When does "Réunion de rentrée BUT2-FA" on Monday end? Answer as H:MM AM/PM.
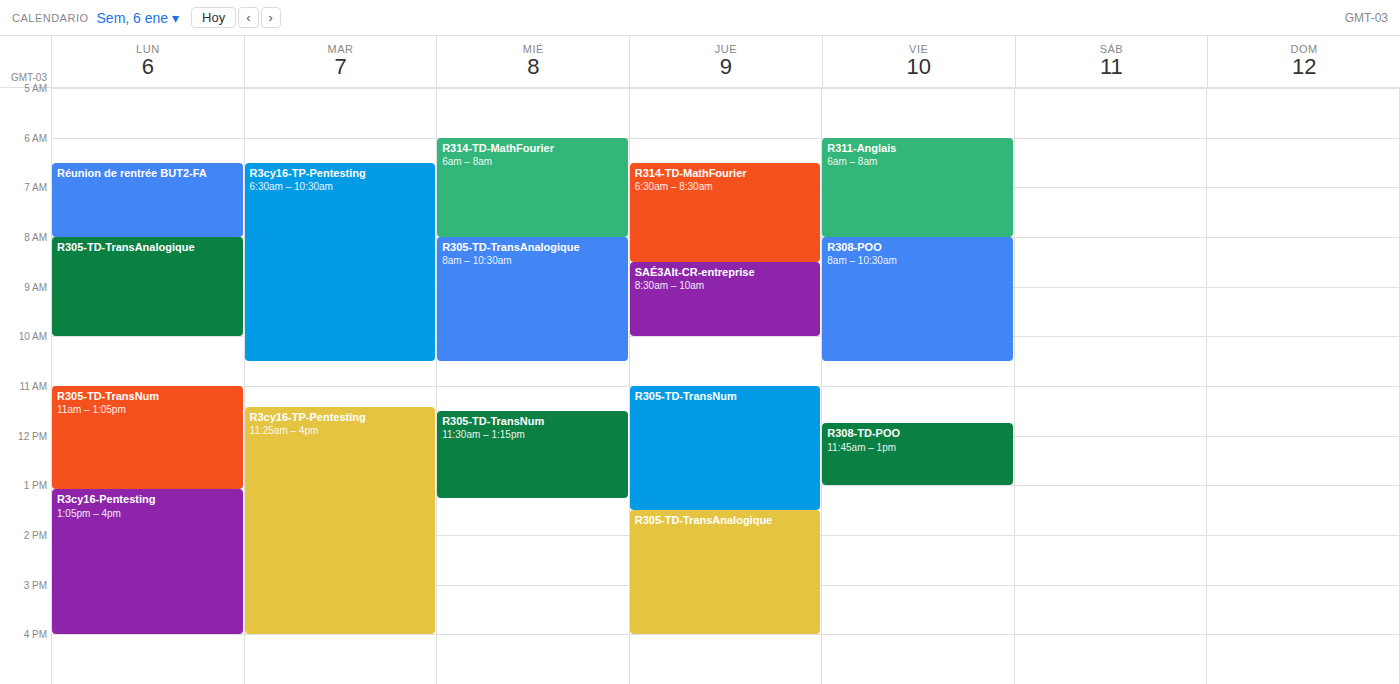
8:00 AM